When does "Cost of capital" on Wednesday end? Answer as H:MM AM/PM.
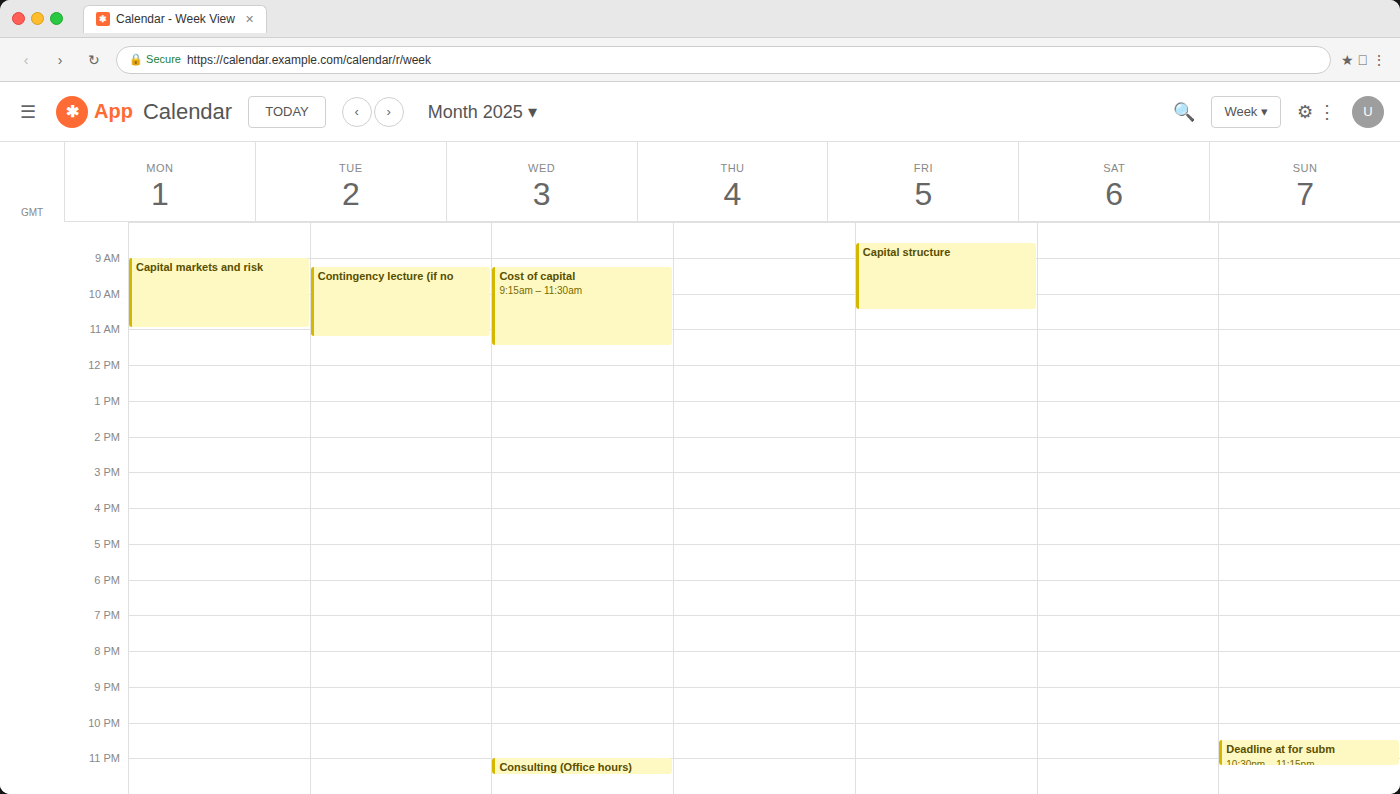
11:30 AM